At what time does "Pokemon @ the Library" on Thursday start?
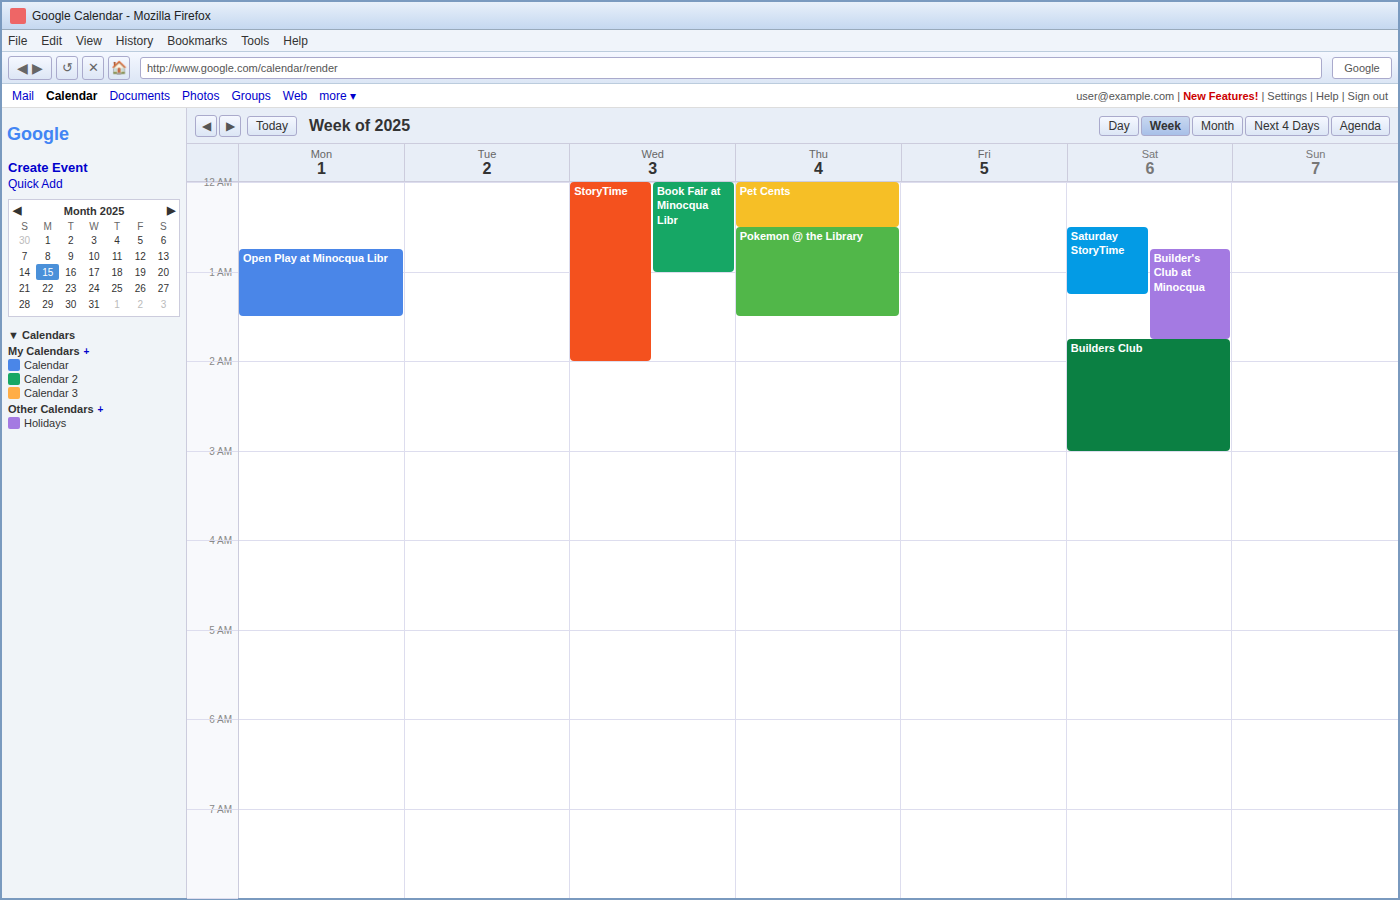
00:30